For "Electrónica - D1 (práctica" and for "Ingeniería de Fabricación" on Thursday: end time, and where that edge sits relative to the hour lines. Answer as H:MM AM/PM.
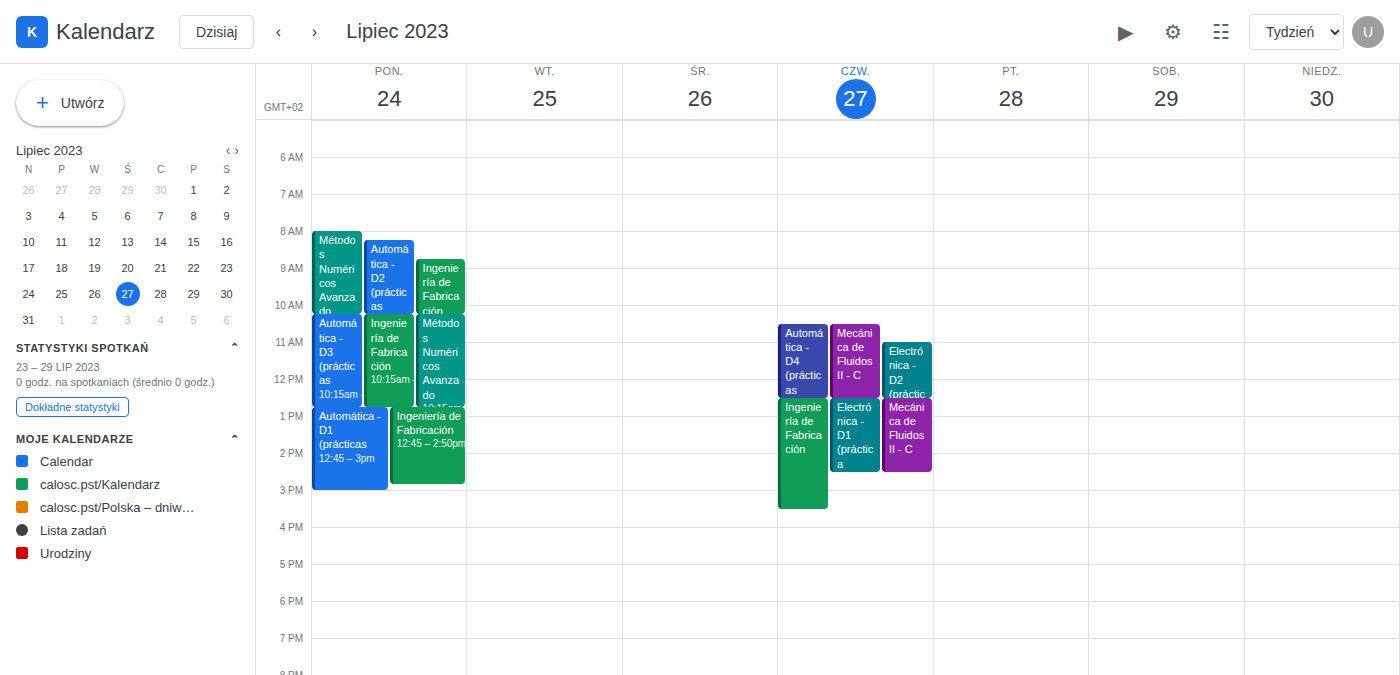
"Electrónica - D1 (práctica": 2:30 PM, halfway between the 2 PM and 3 PM lines. "Ingeniería de Fabricación": 3:30 PM, halfway between the 3 PM and 4 PM lines.